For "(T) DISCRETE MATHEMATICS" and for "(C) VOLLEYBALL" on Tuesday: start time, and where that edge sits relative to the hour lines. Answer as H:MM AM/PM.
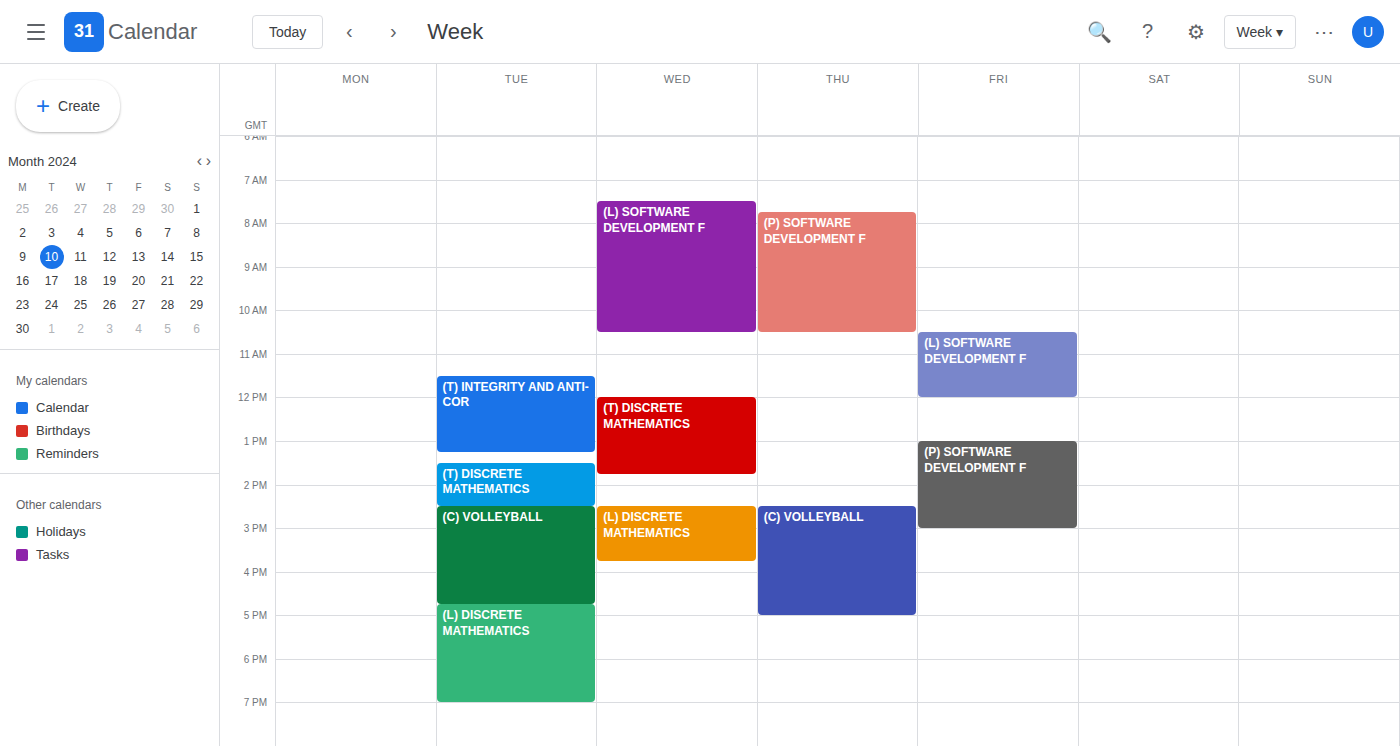
"(T) DISCRETE MATHEMATICS": 1:30 PM, halfway between the 1 PM and 2 PM lines. "(C) VOLLEYBALL": 2:30 PM, halfway between the 2 PM and 3 PM lines.